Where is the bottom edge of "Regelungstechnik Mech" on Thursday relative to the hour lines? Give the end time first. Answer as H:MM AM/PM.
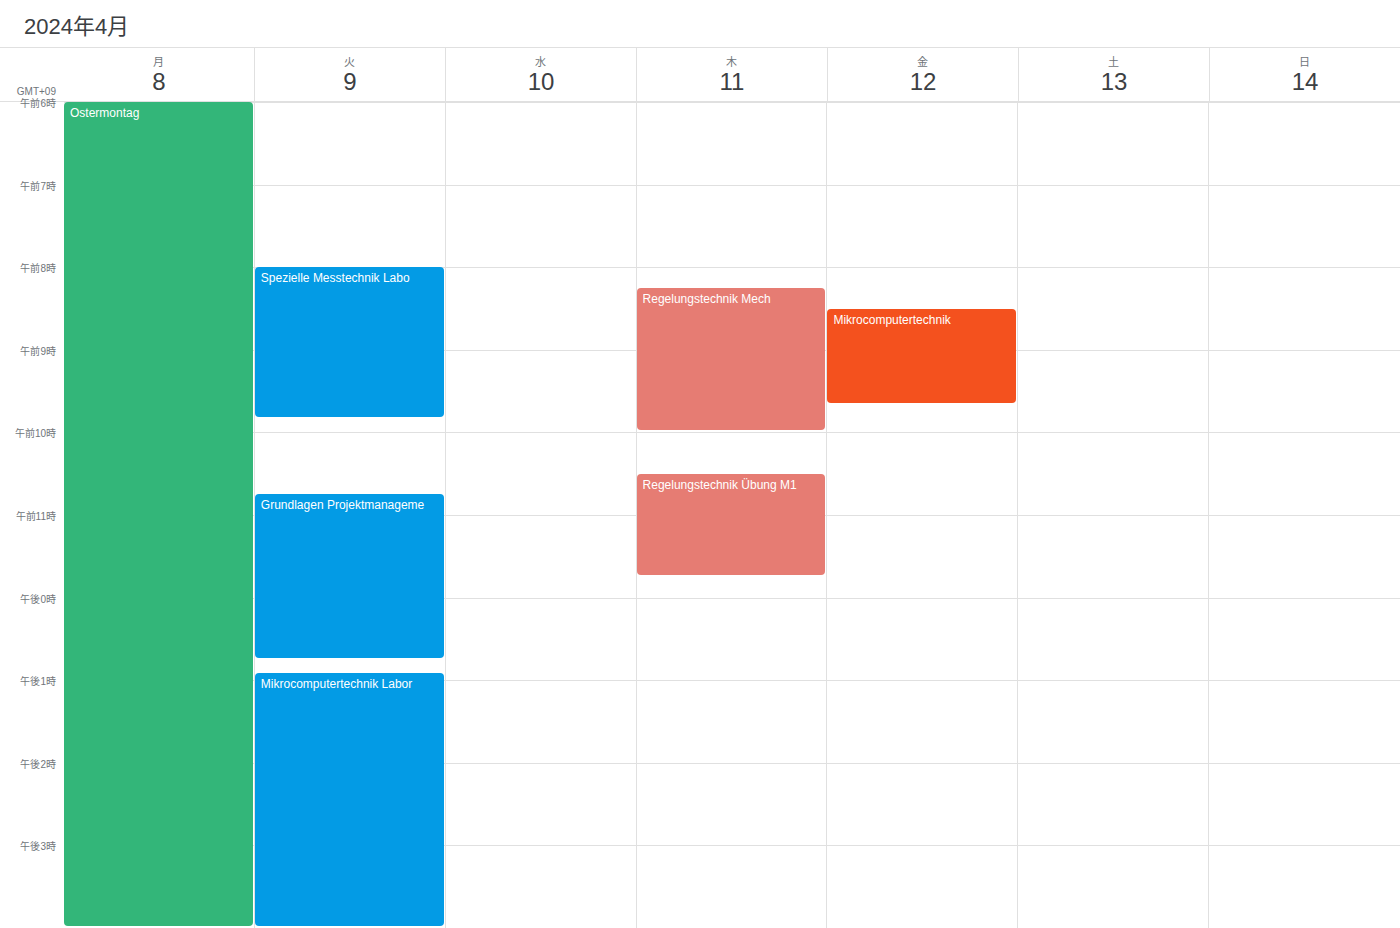
10:00 AM -- exactly on the 10 AM line.